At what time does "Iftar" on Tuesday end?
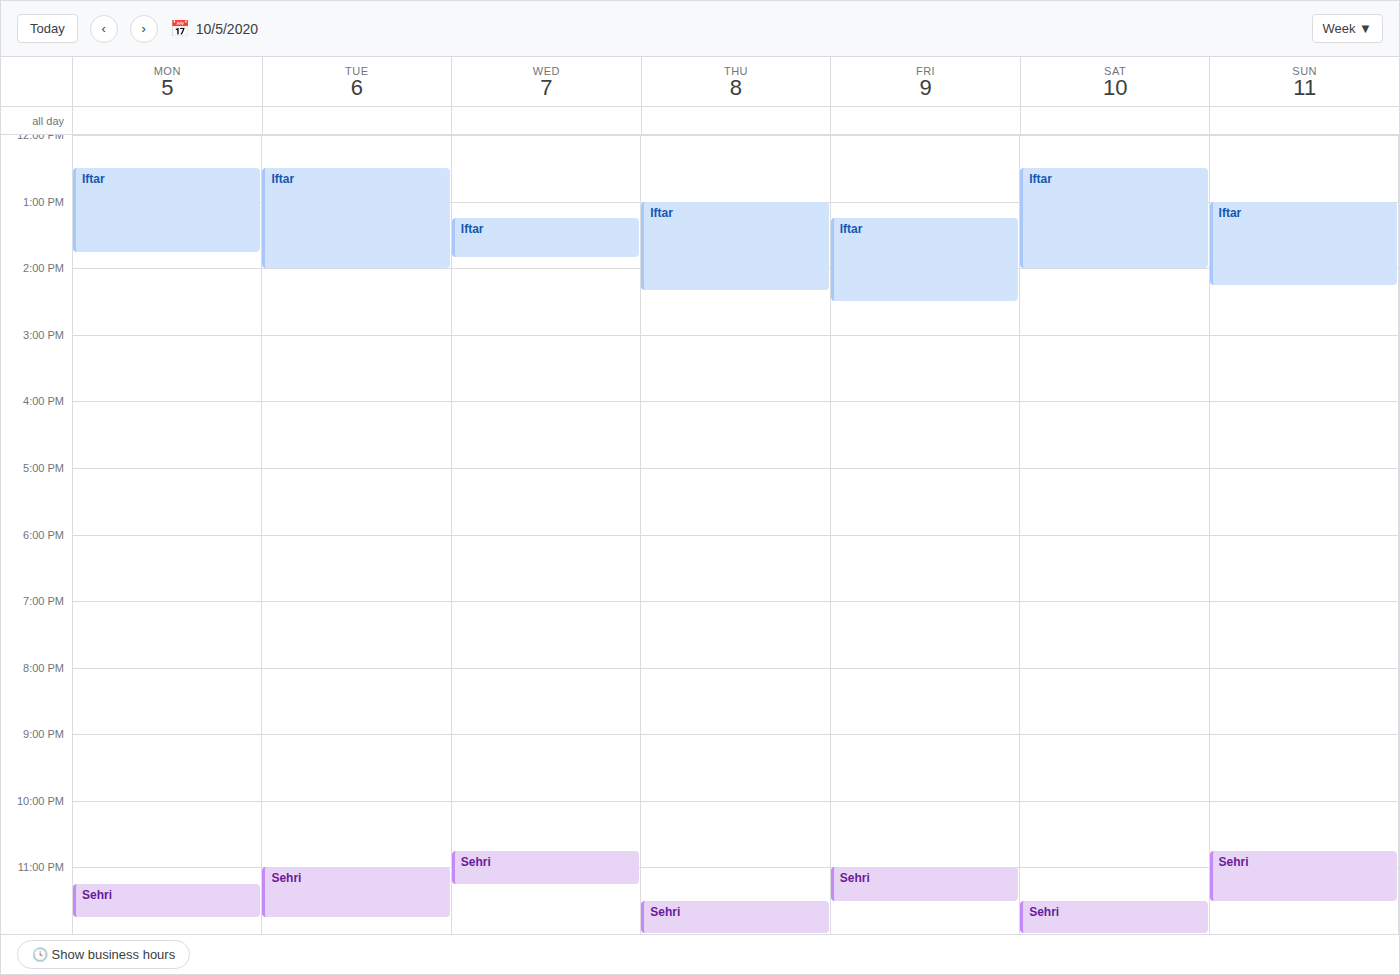
14:00